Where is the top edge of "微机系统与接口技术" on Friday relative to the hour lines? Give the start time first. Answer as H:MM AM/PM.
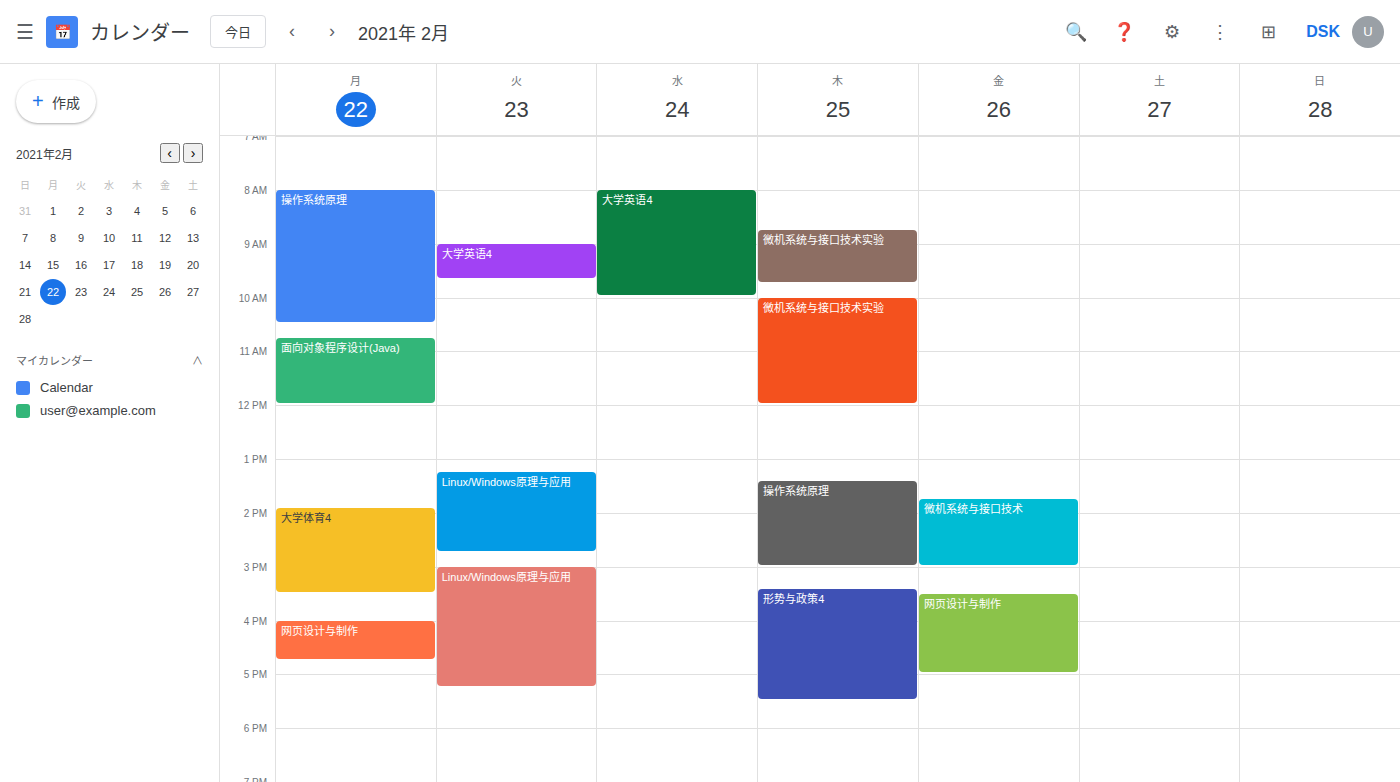
1:45 PM -- neither: three quarters of the way from the 1 PM line to the 2 PM line.